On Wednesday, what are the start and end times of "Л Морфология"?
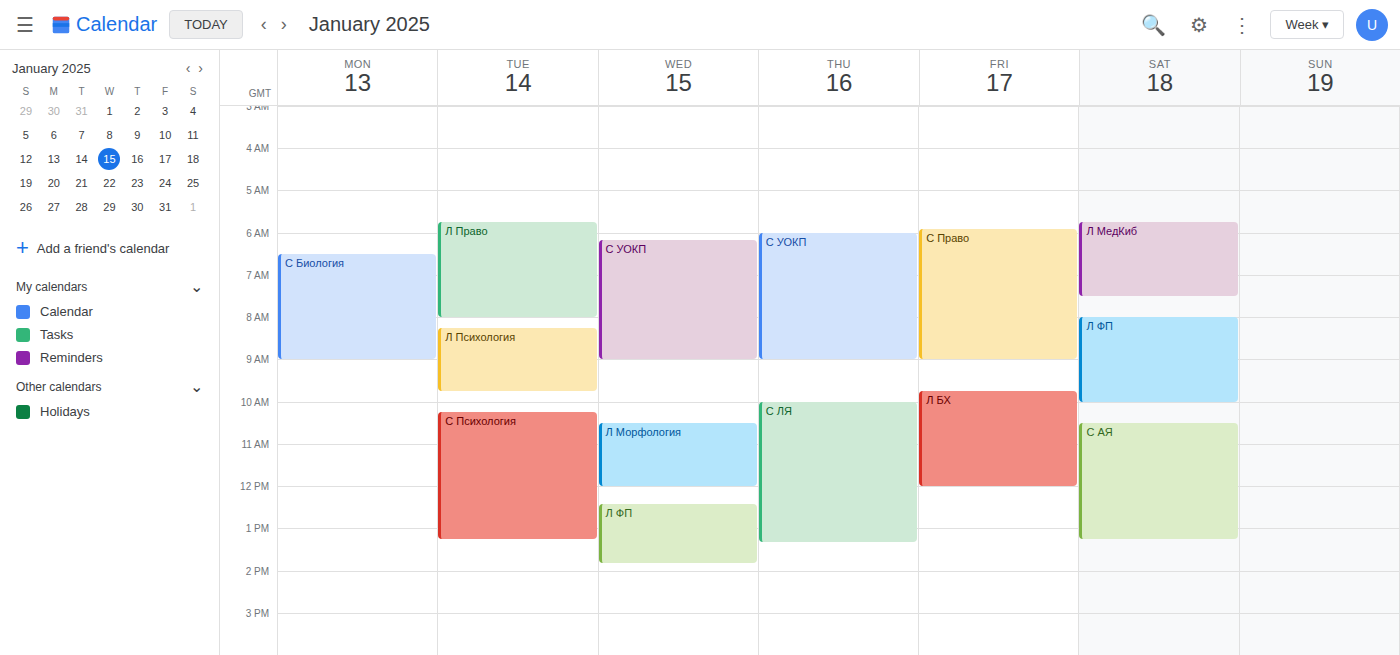
10:30 AM to 12:00 PM